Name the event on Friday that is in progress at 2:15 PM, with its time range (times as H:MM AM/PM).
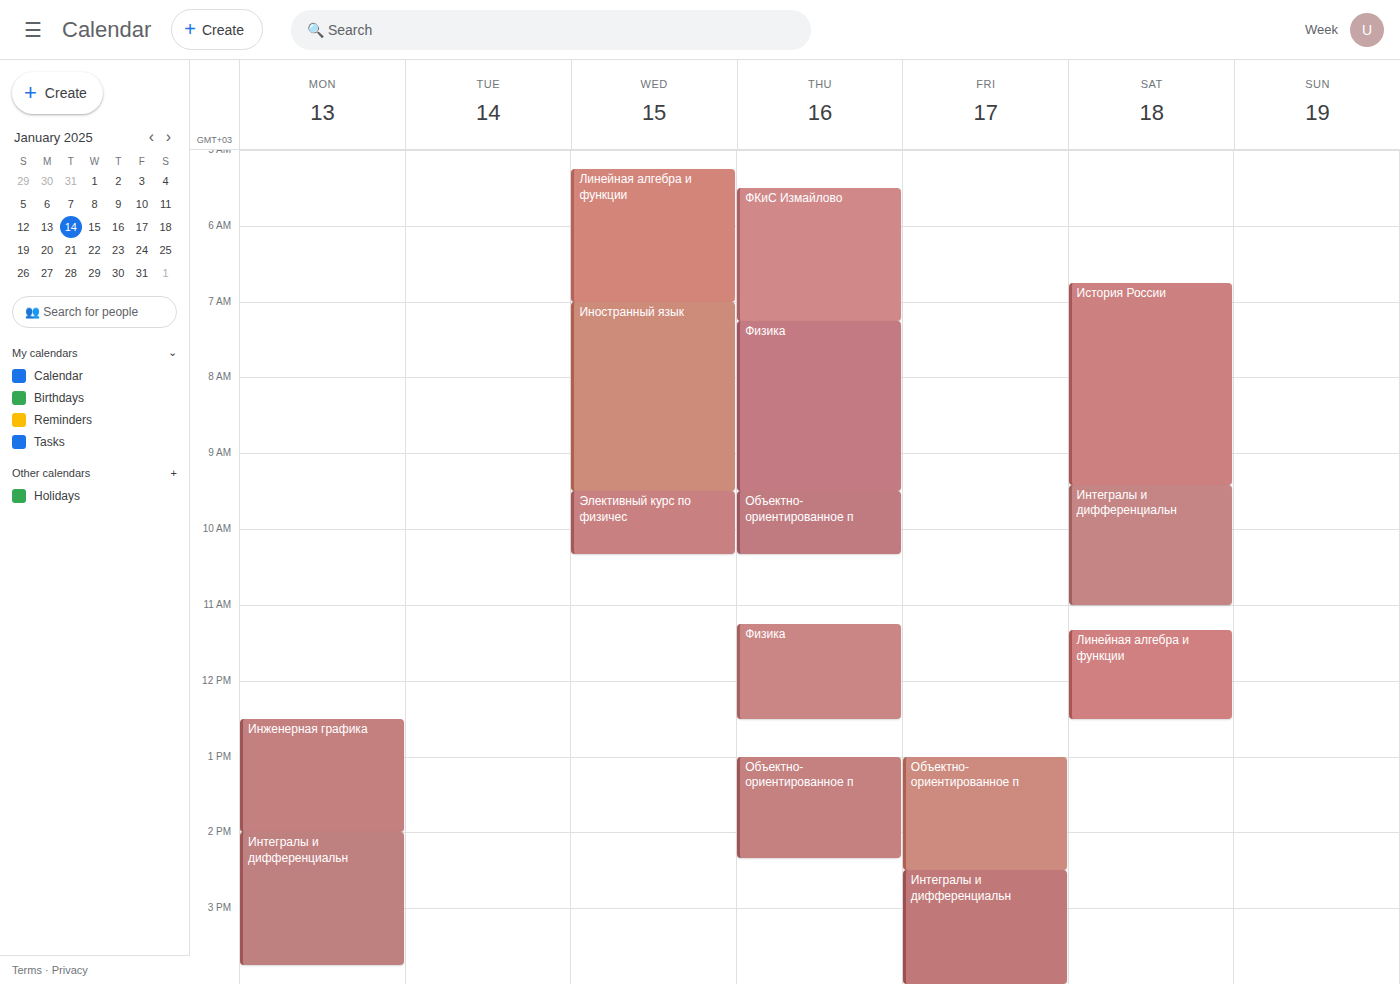
"Объектно-ориентированное п", 1:00 PM to 2:30 PM